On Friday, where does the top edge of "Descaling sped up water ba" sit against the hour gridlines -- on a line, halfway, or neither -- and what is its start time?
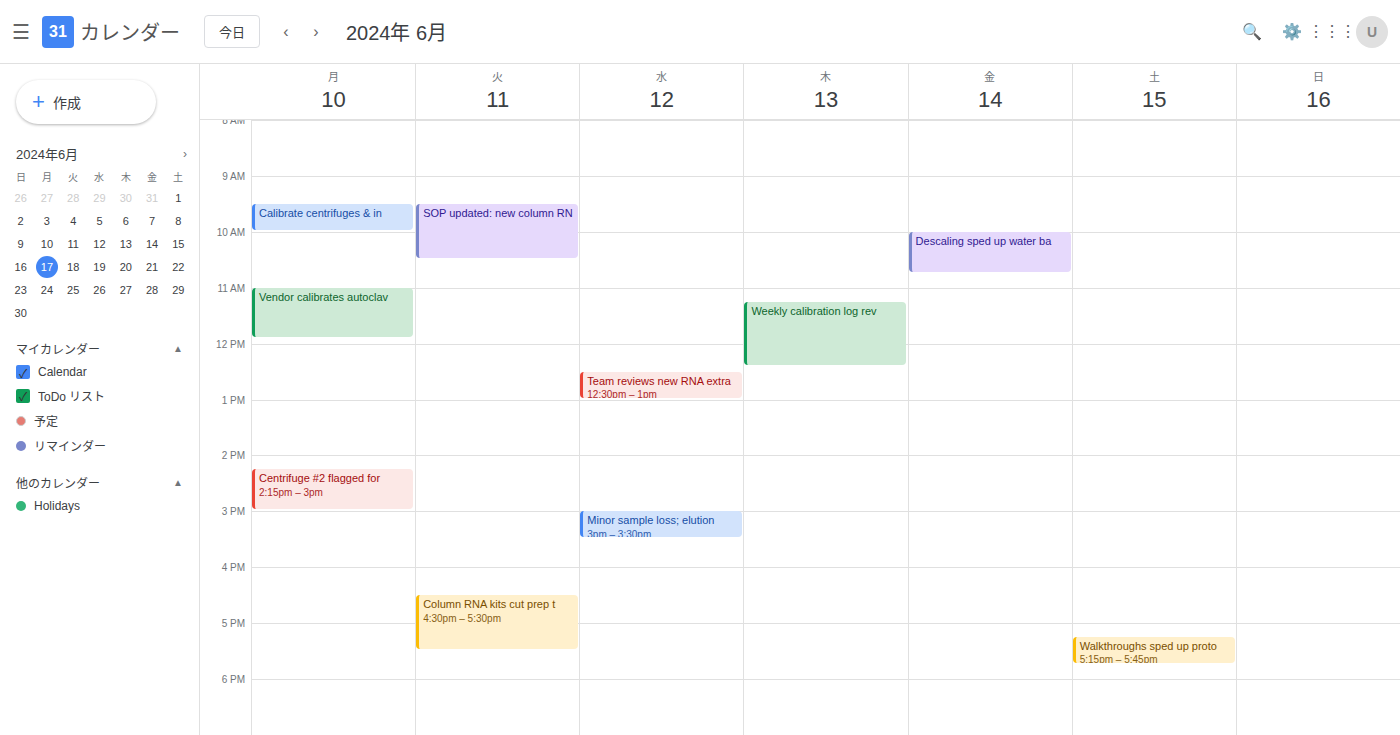
10:00 AM -- exactly on the 10 AM line.